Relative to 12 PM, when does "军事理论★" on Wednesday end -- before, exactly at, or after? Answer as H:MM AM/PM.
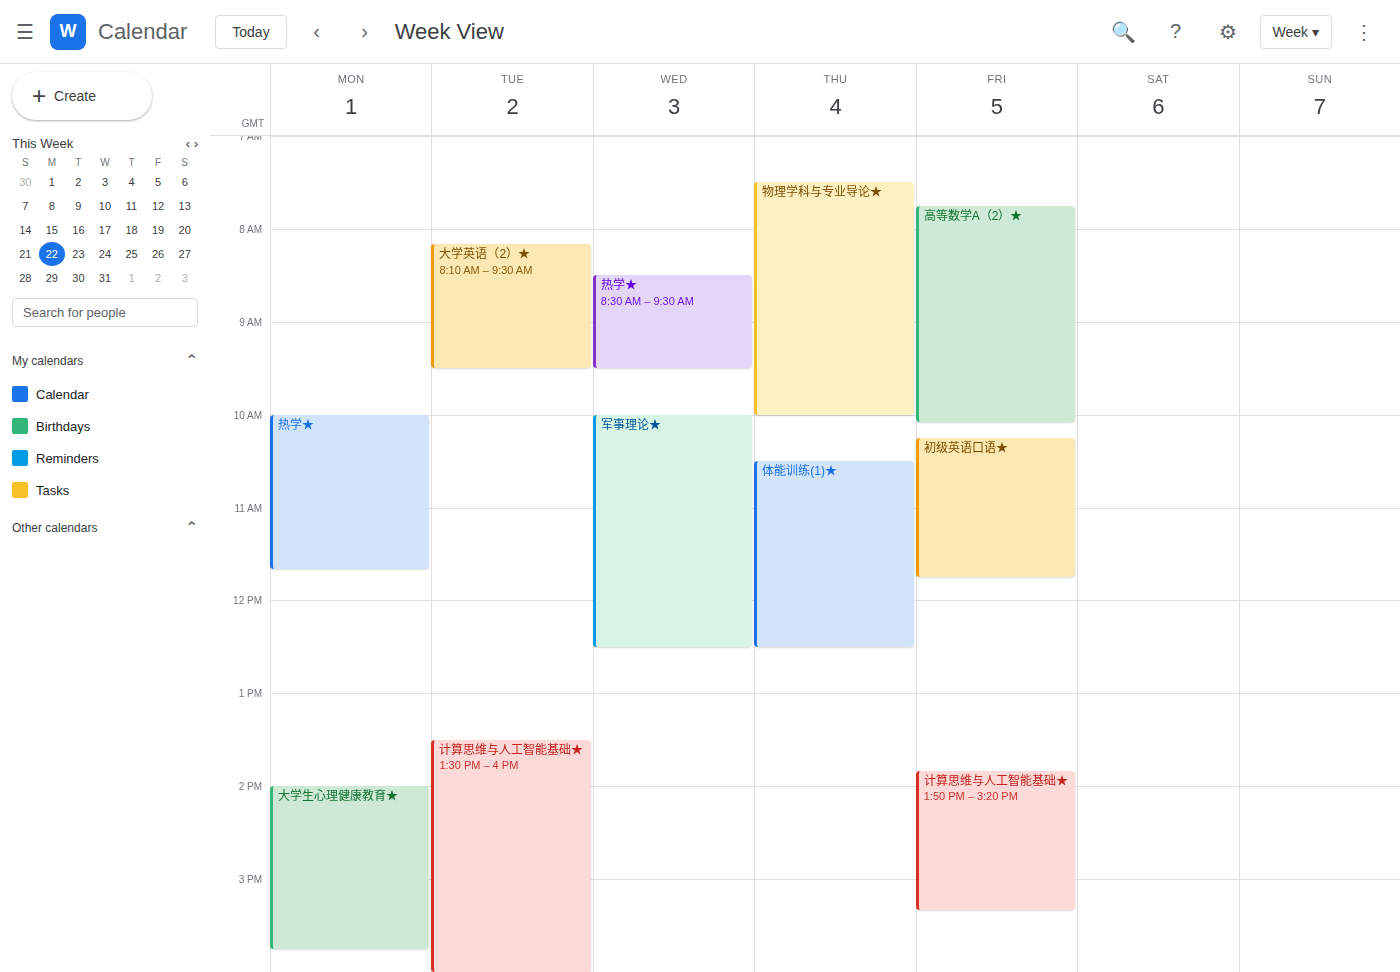
12:30 PM -- after 12 PM, 30 minutes below the 12 PM line.